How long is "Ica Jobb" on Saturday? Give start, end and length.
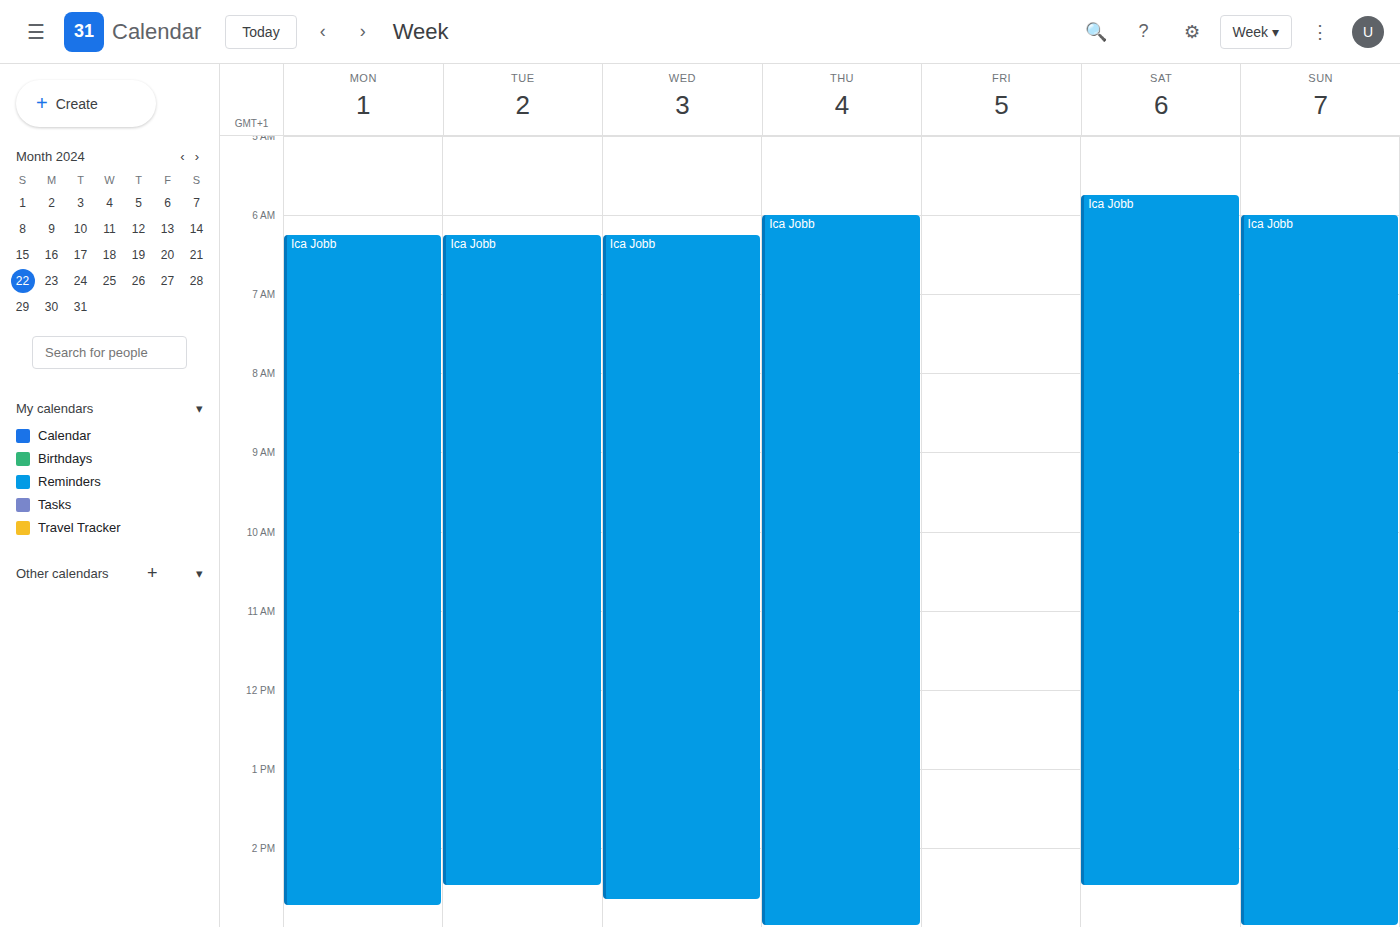
5:45 AM to 2:30 PM, 8 hours 45 minutes